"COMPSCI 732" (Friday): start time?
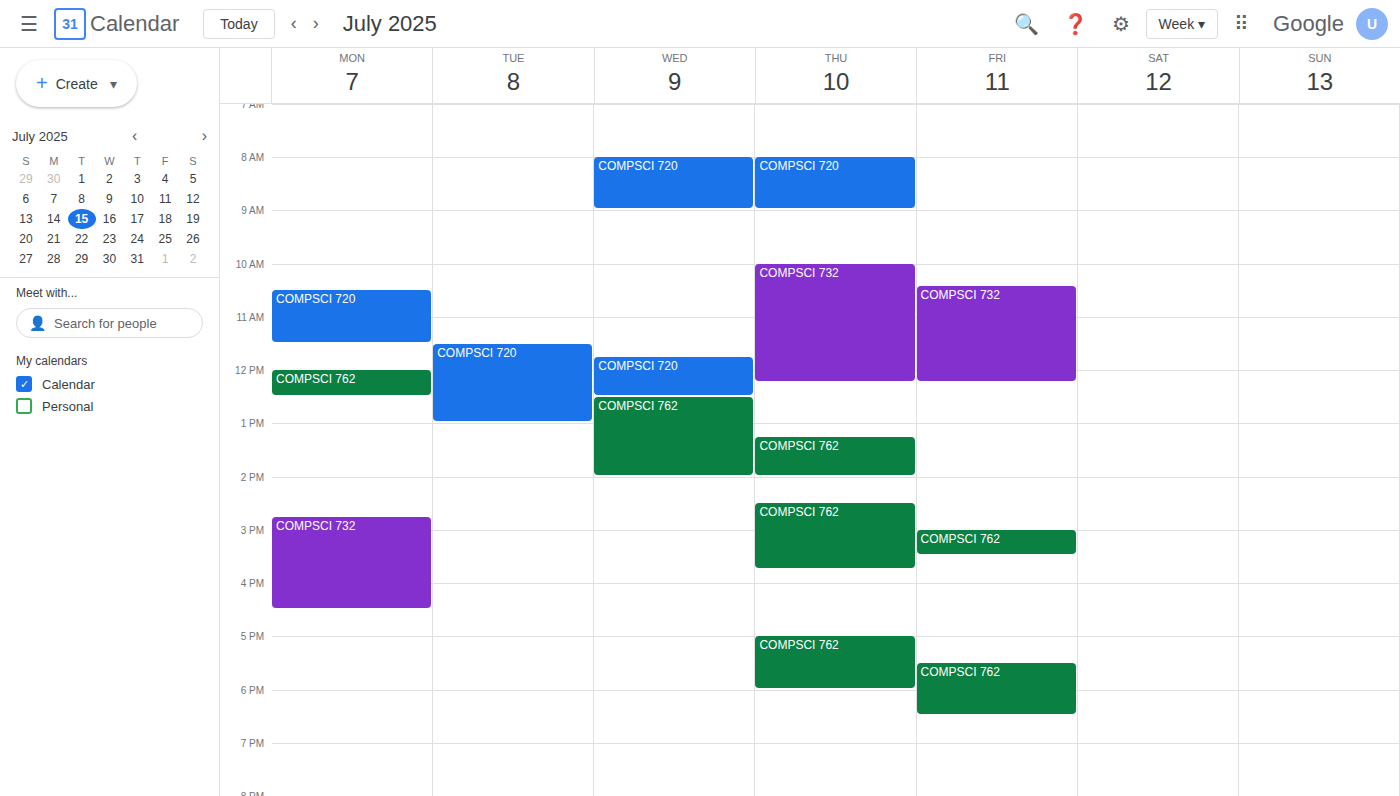
10:25 AM